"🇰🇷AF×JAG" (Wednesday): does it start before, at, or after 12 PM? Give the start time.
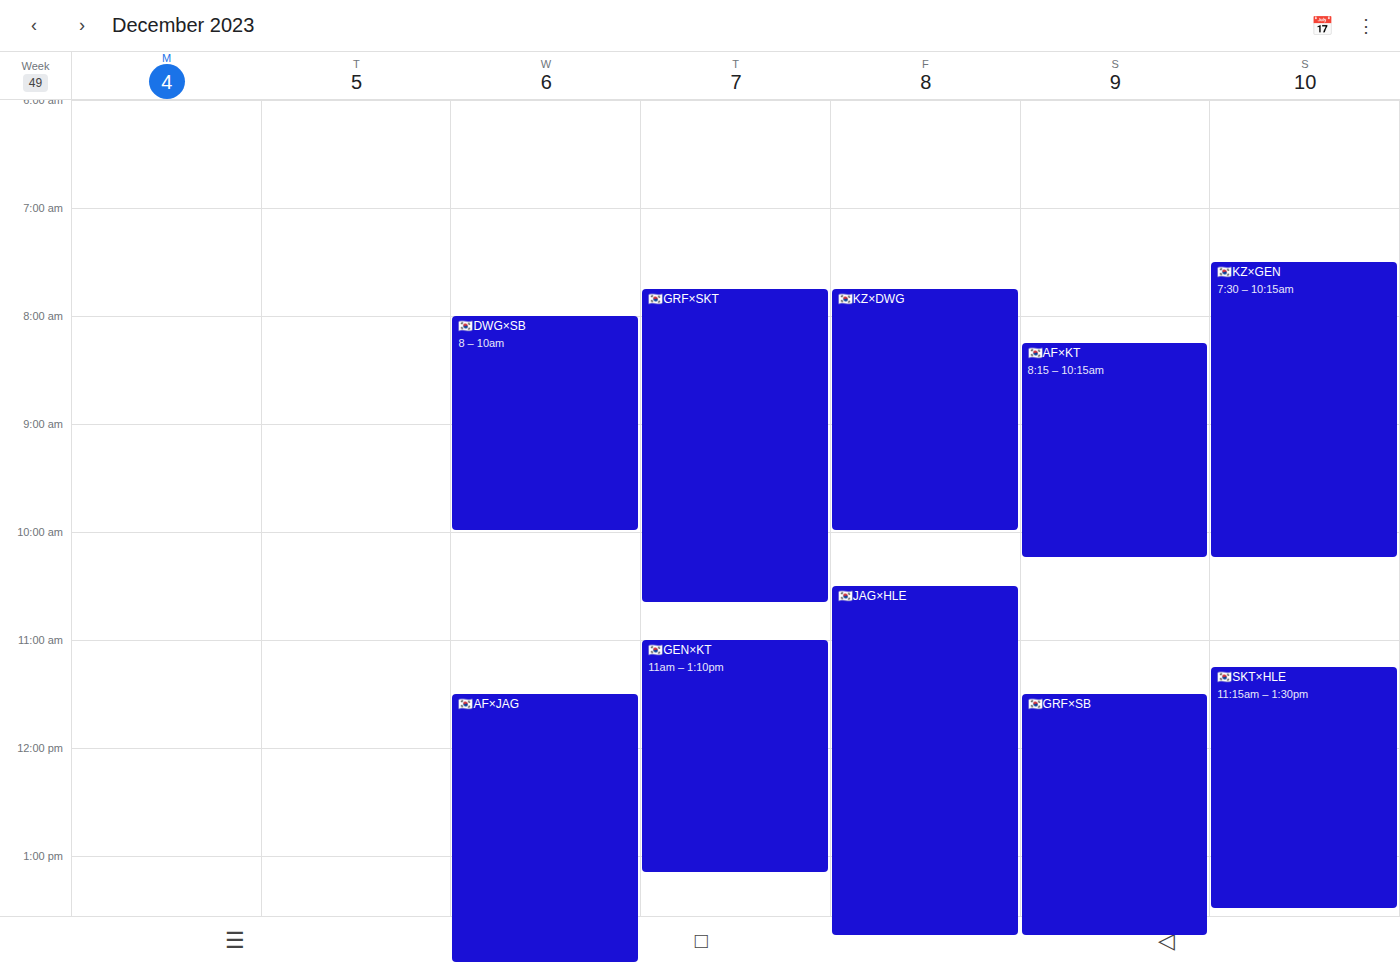
11:30 AM -- before 12 PM, 30 minutes above the 12 PM line.